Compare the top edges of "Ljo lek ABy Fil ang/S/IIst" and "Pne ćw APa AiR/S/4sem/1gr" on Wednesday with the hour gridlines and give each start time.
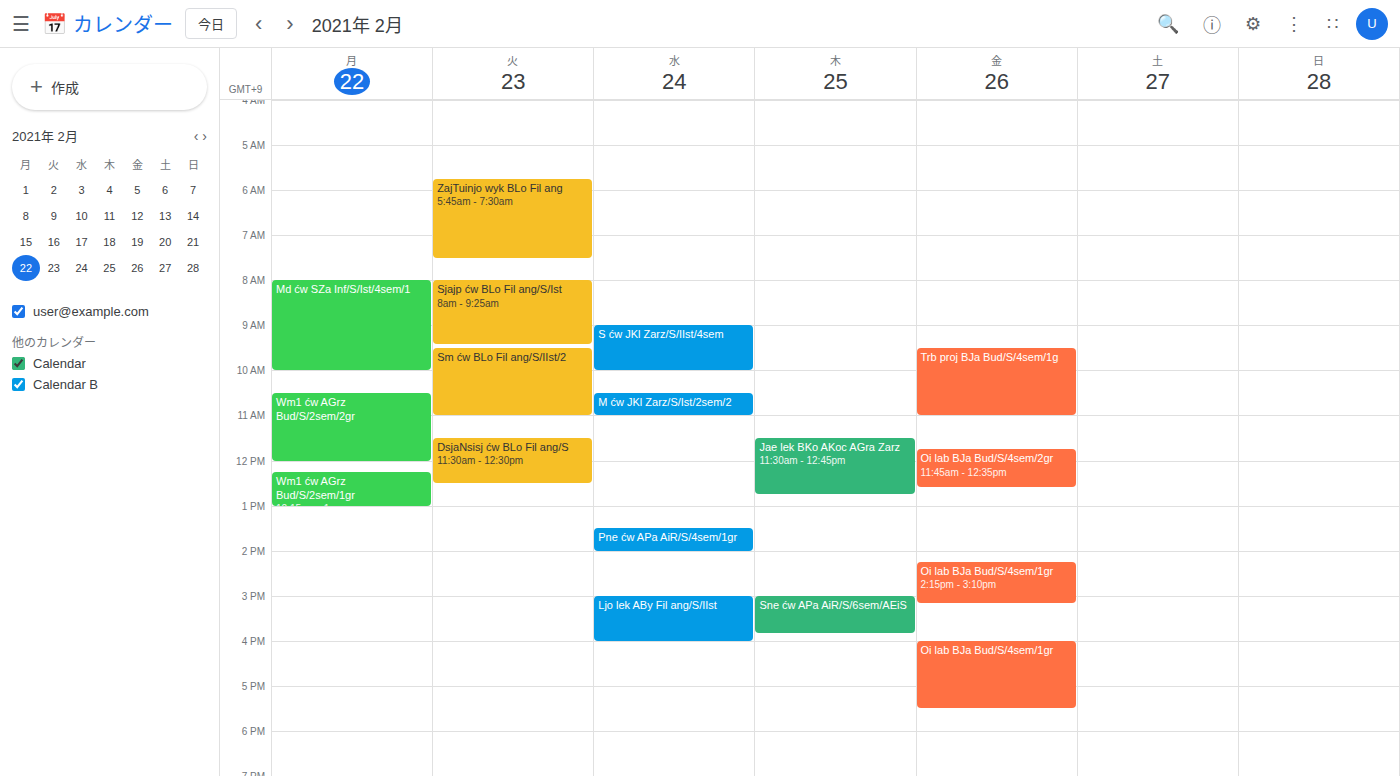
"Ljo lek ABy Fil ang/S/IIst": 3:00 PM, exactly on the 3 PM line. "Pne ćw APa AiR/S/4sem/1gr": 1:30 PM, halfway between the 1 PM and 2 PM lines.